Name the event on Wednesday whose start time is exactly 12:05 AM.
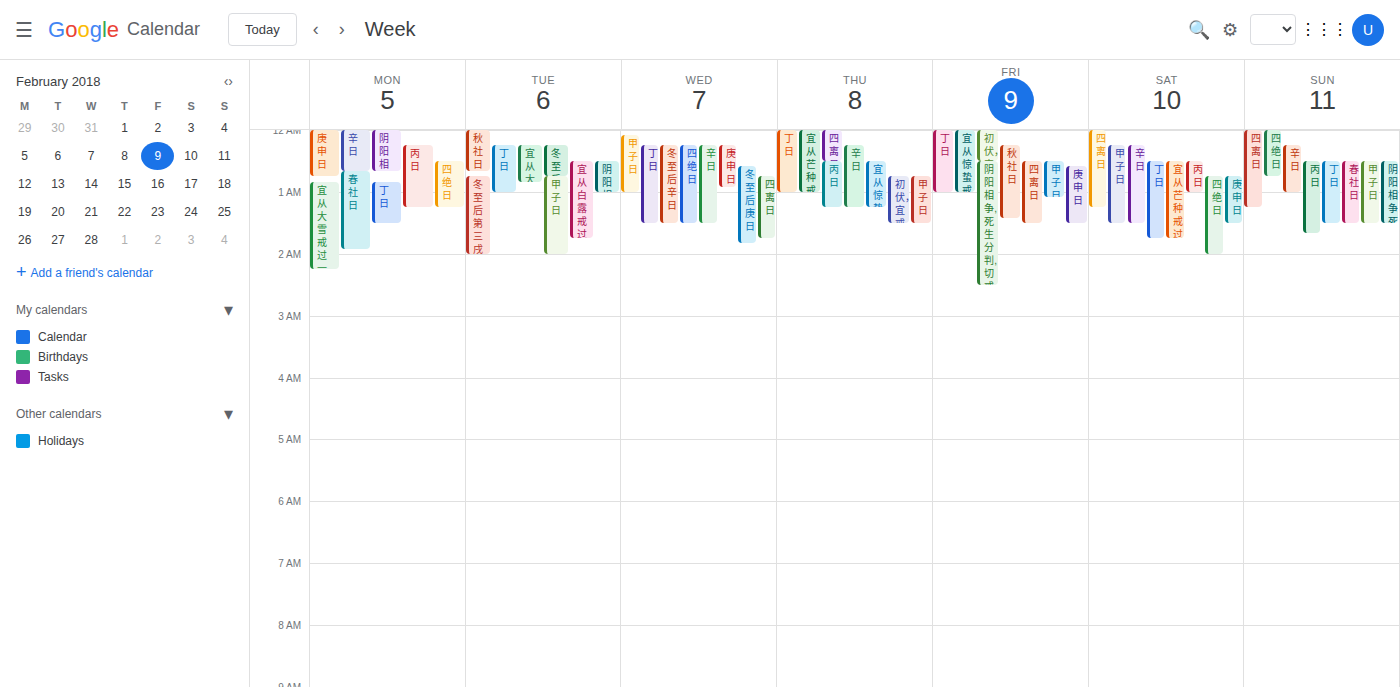
"甲子日"